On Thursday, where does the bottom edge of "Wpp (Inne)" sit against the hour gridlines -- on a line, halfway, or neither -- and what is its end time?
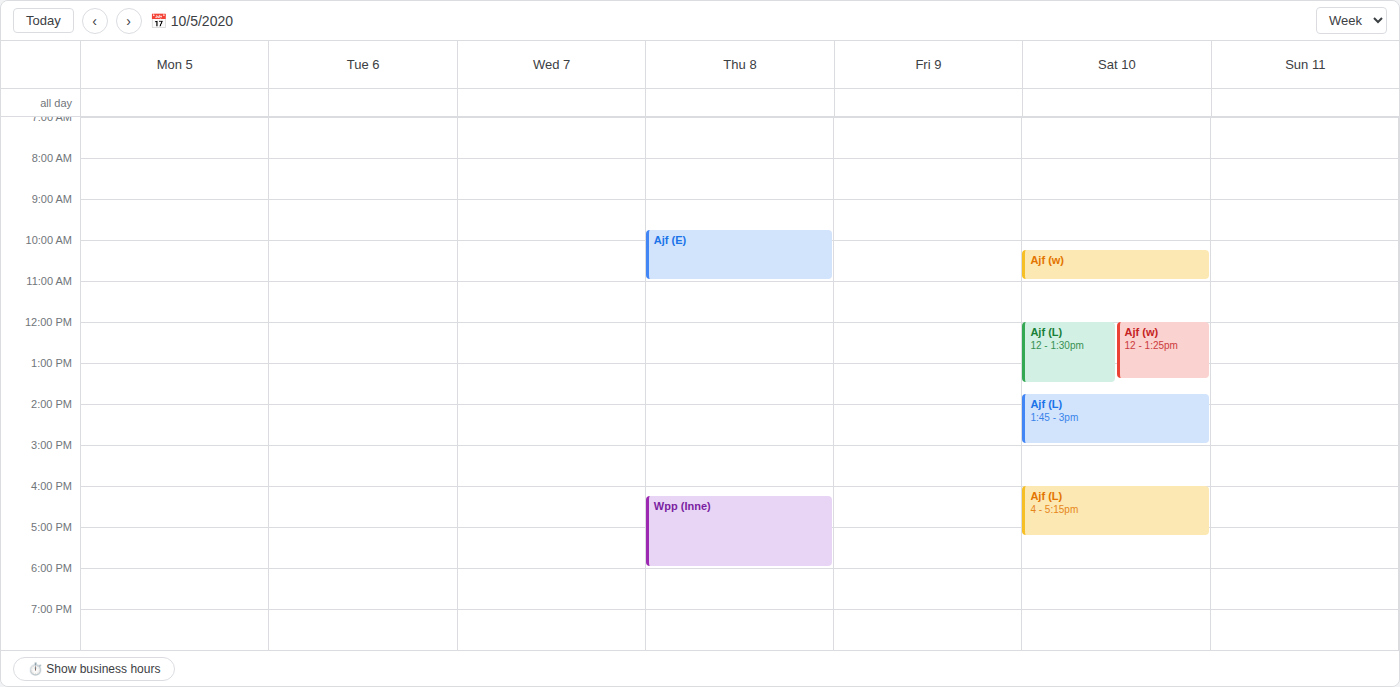
6:00 PM -- exactly on the 6 PM line.